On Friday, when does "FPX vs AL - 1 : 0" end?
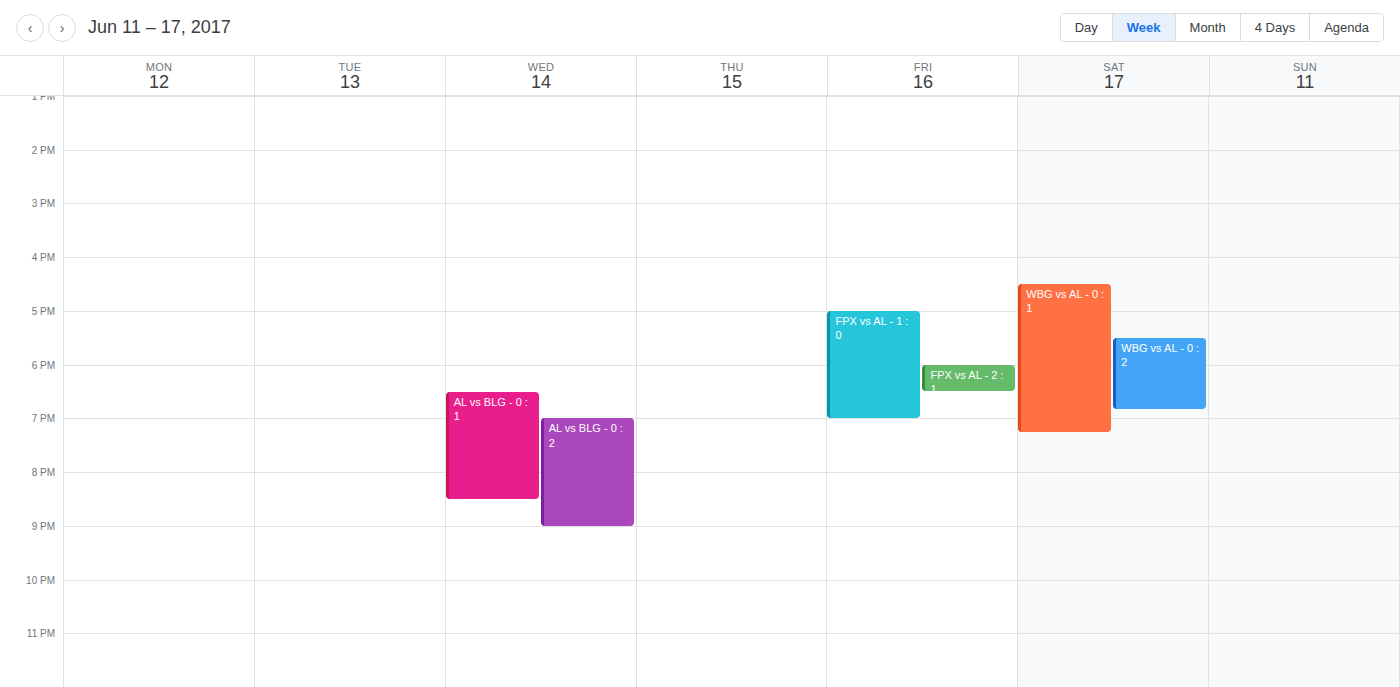
7:00 PM